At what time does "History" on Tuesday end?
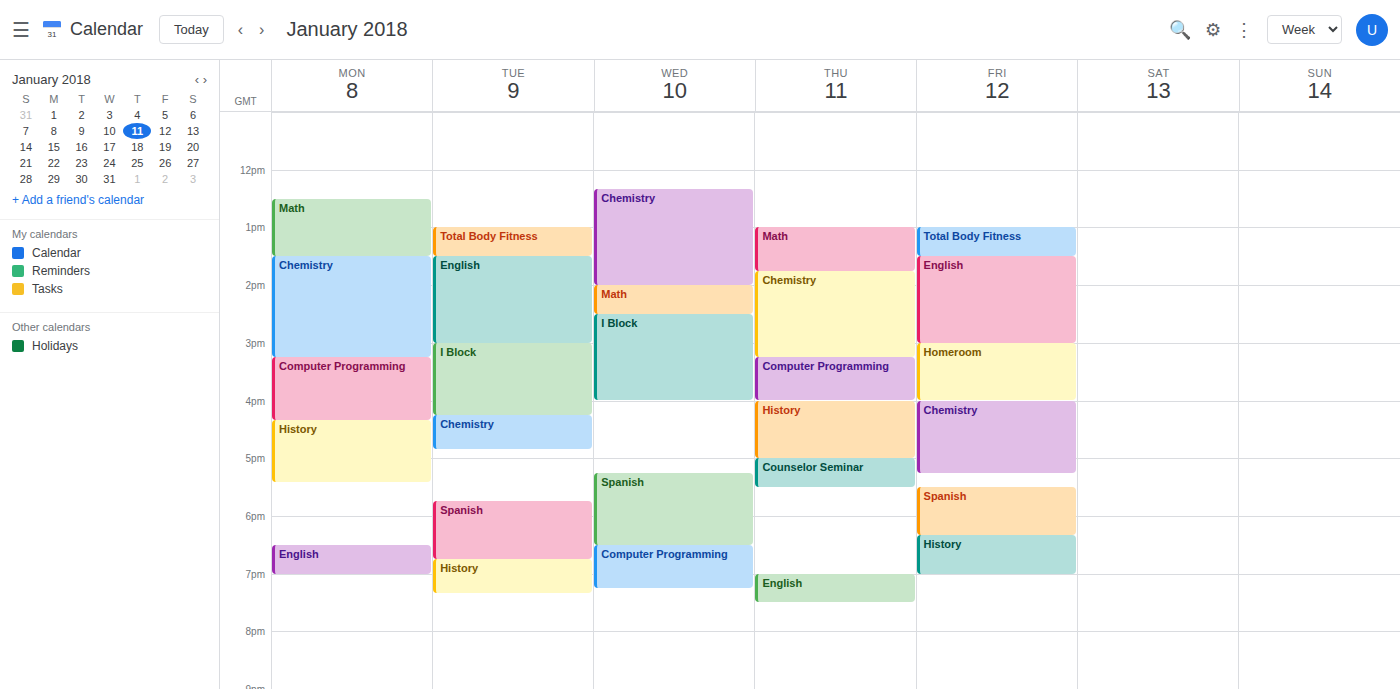
7:20 PM